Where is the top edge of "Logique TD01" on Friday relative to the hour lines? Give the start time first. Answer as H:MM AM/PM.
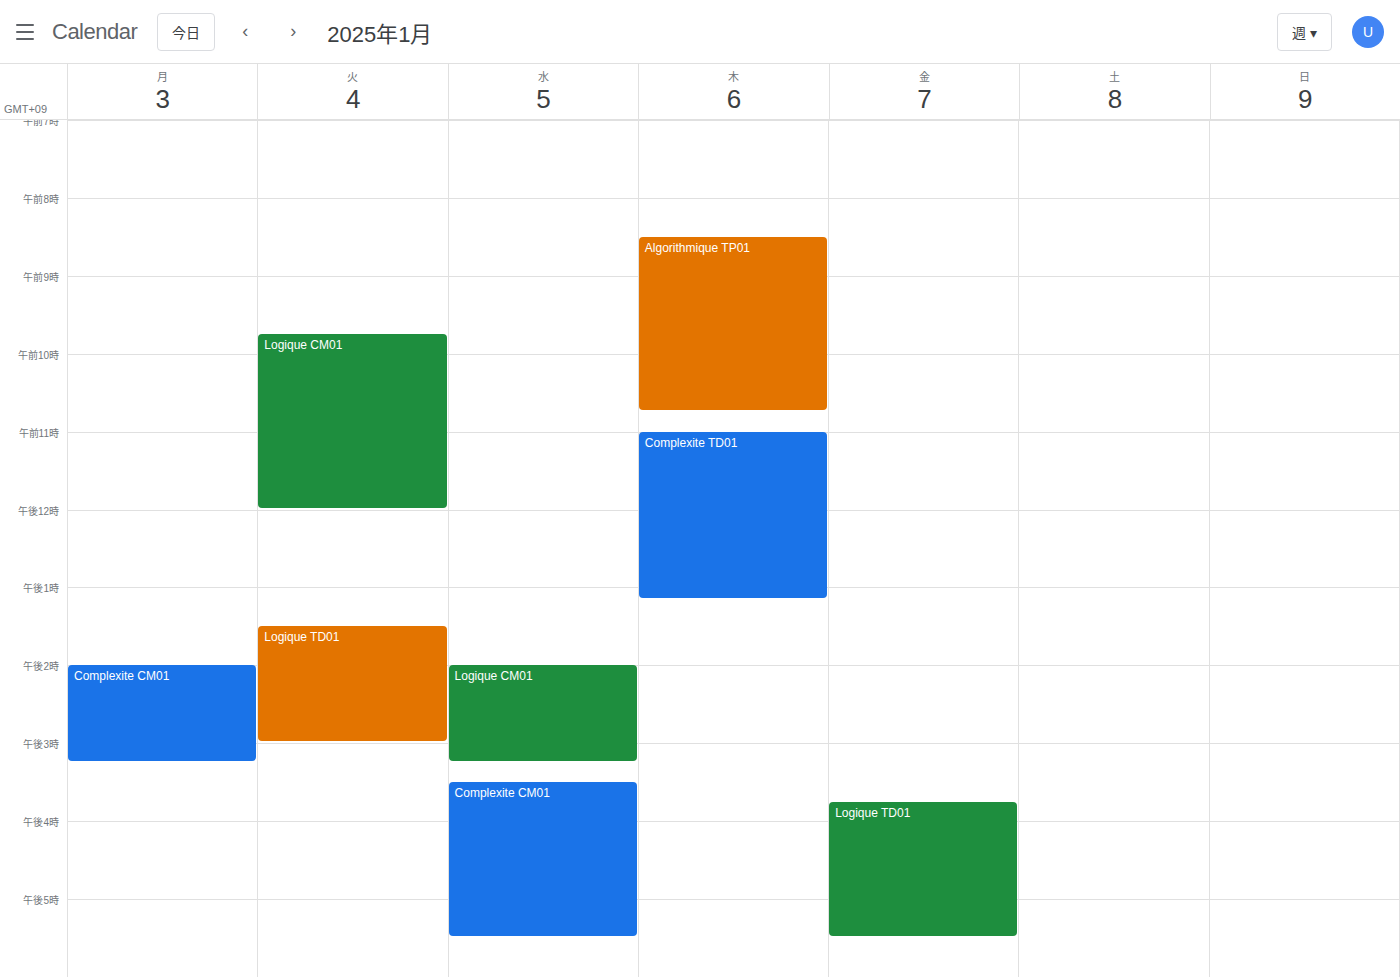
3:45 PM -- neither: three quarters of the way from the 3 PM line to the 4 PM line.